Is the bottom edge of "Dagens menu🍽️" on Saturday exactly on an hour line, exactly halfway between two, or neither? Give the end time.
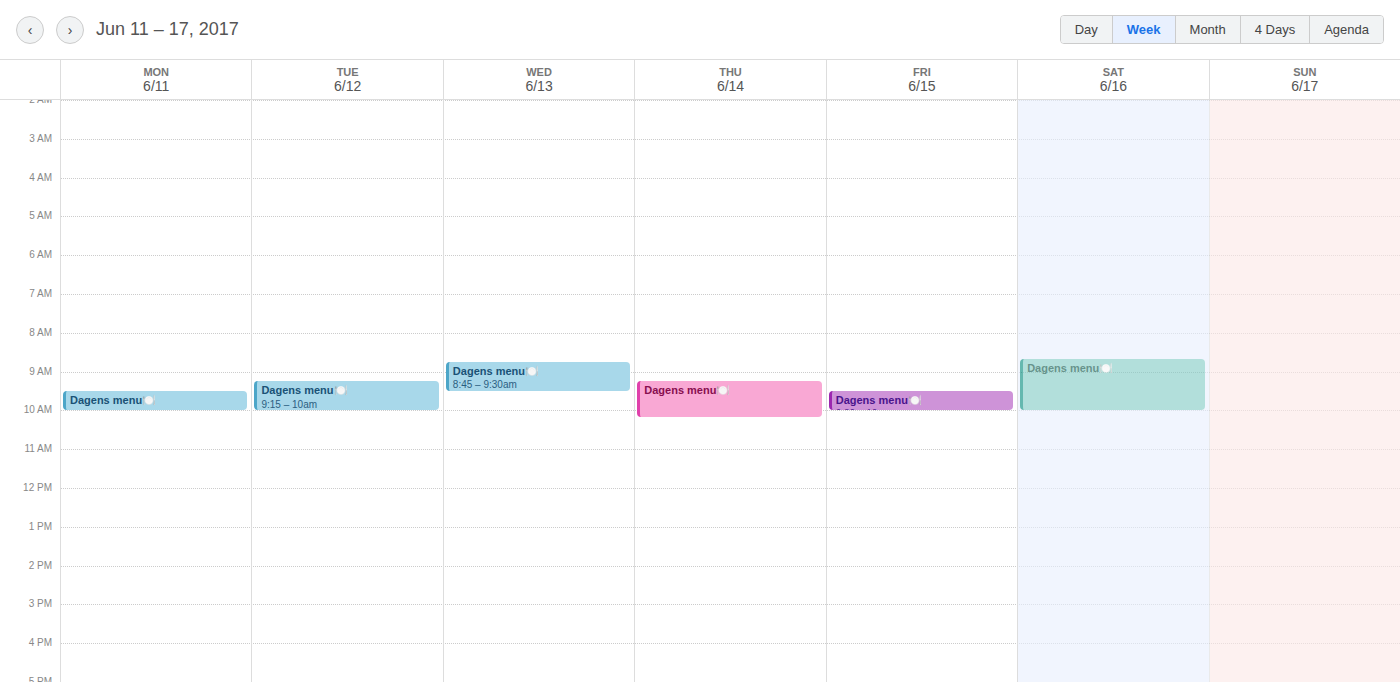
10:00 AM -- exactly on the 10 AM line.